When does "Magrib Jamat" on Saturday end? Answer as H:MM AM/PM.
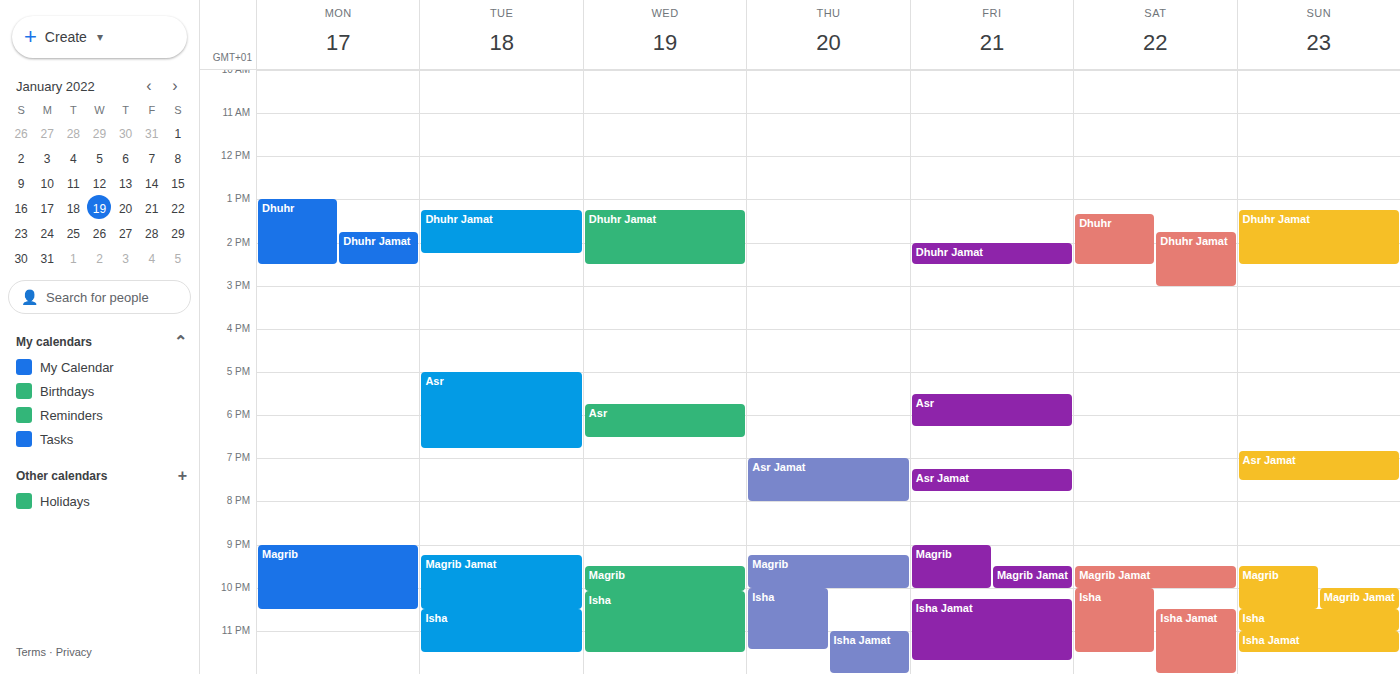
10:00 PM